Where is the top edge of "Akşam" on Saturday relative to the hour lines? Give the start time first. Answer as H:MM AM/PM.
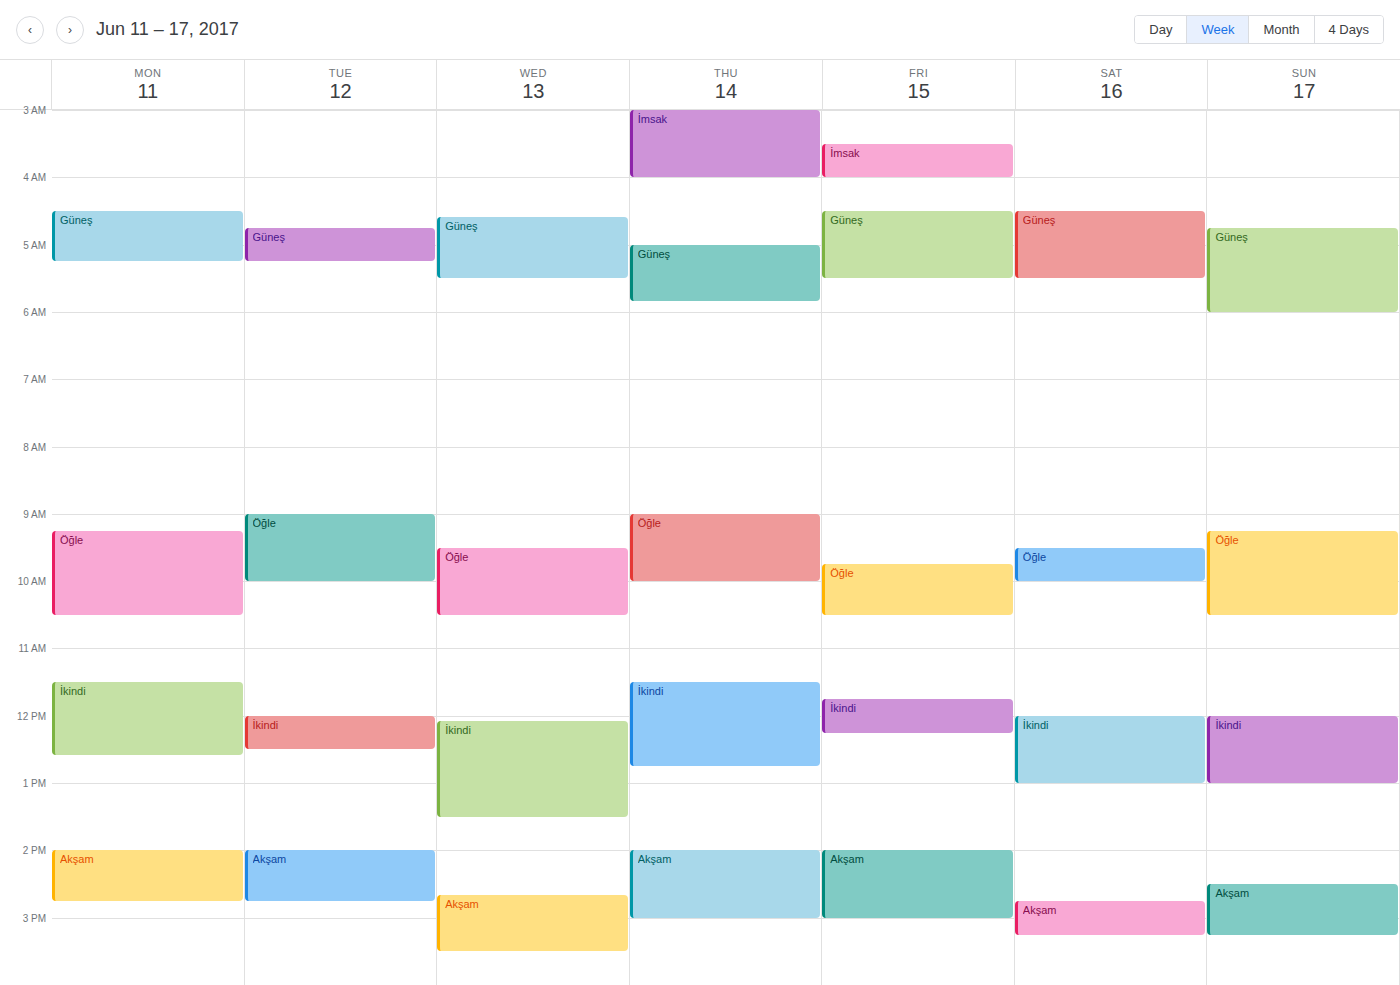
2:45 PM -- neither: three quarters of the way from the 2 PM line to the 3 PM line.